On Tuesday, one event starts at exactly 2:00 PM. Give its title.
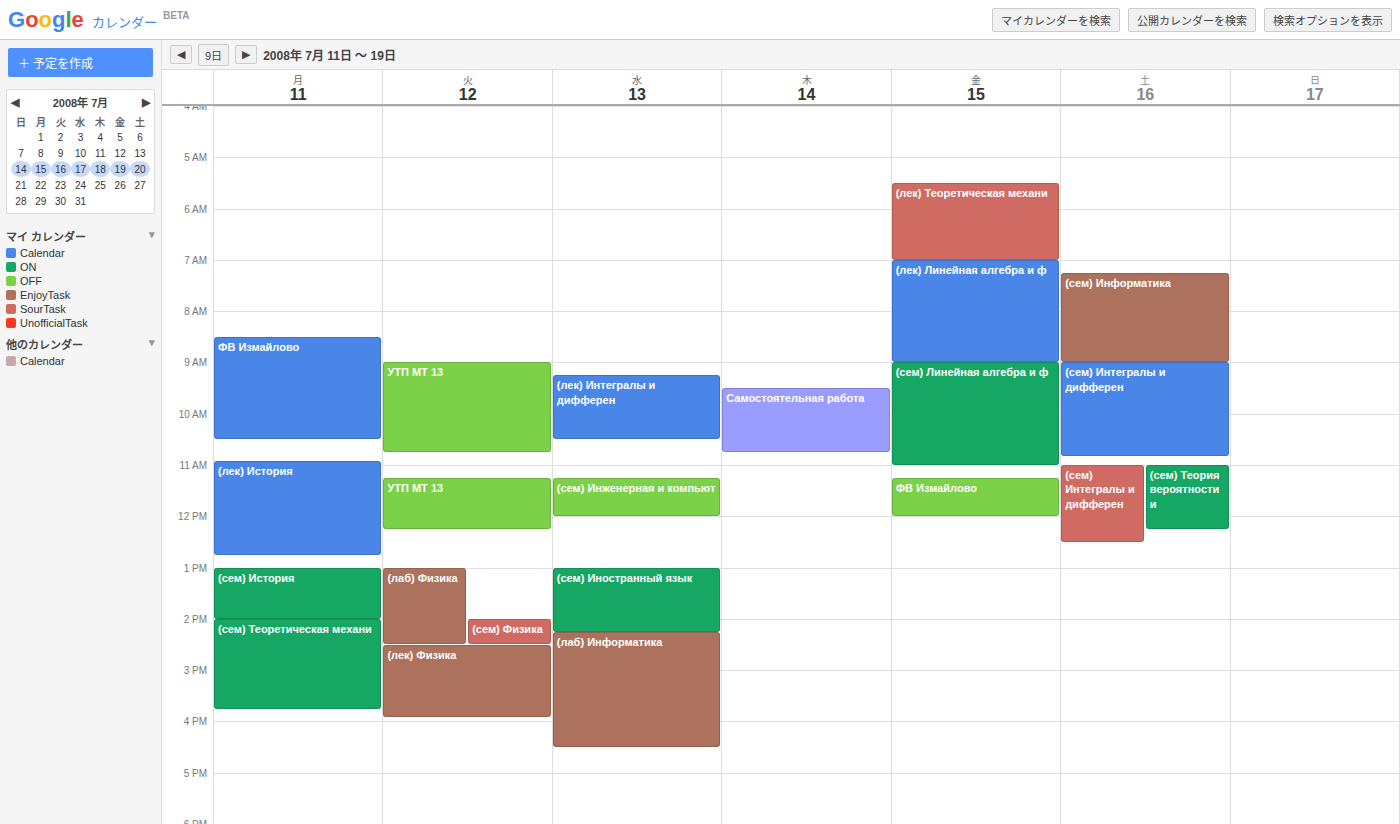
"(сем) Физика"